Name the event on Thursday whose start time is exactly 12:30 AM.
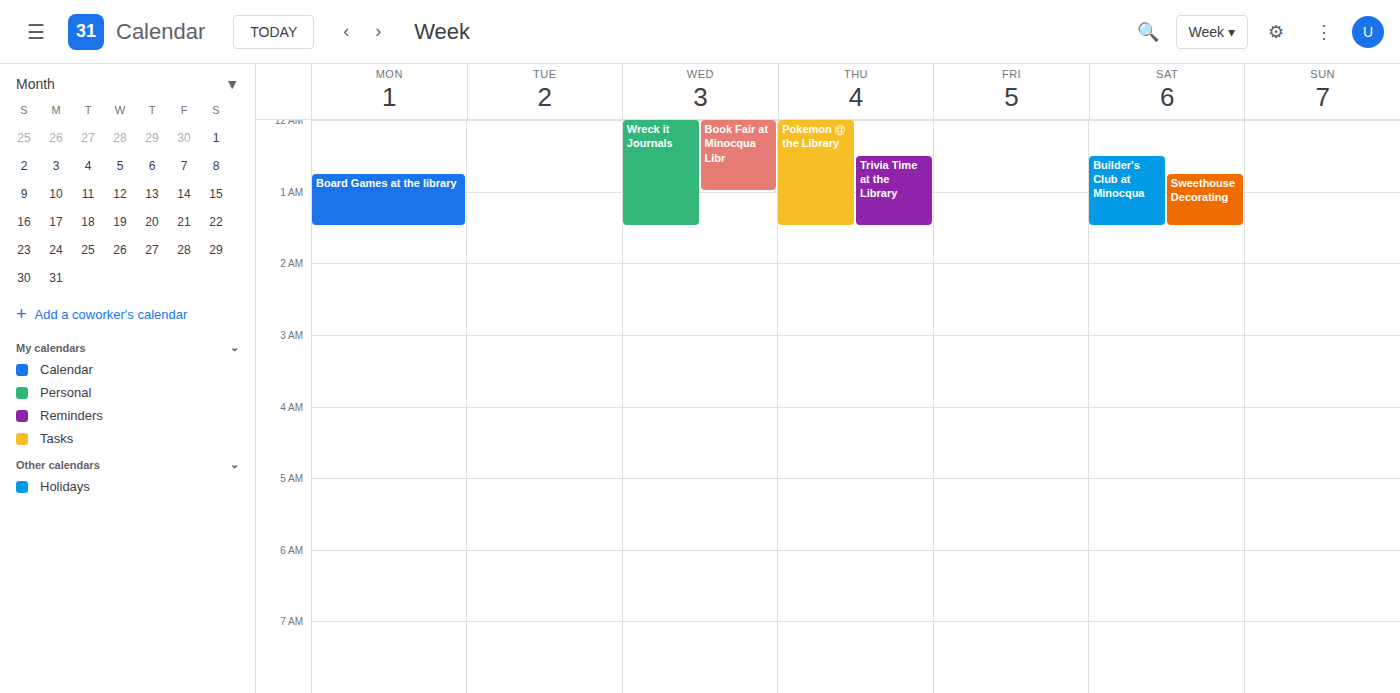
"Trivia Time at the Library"